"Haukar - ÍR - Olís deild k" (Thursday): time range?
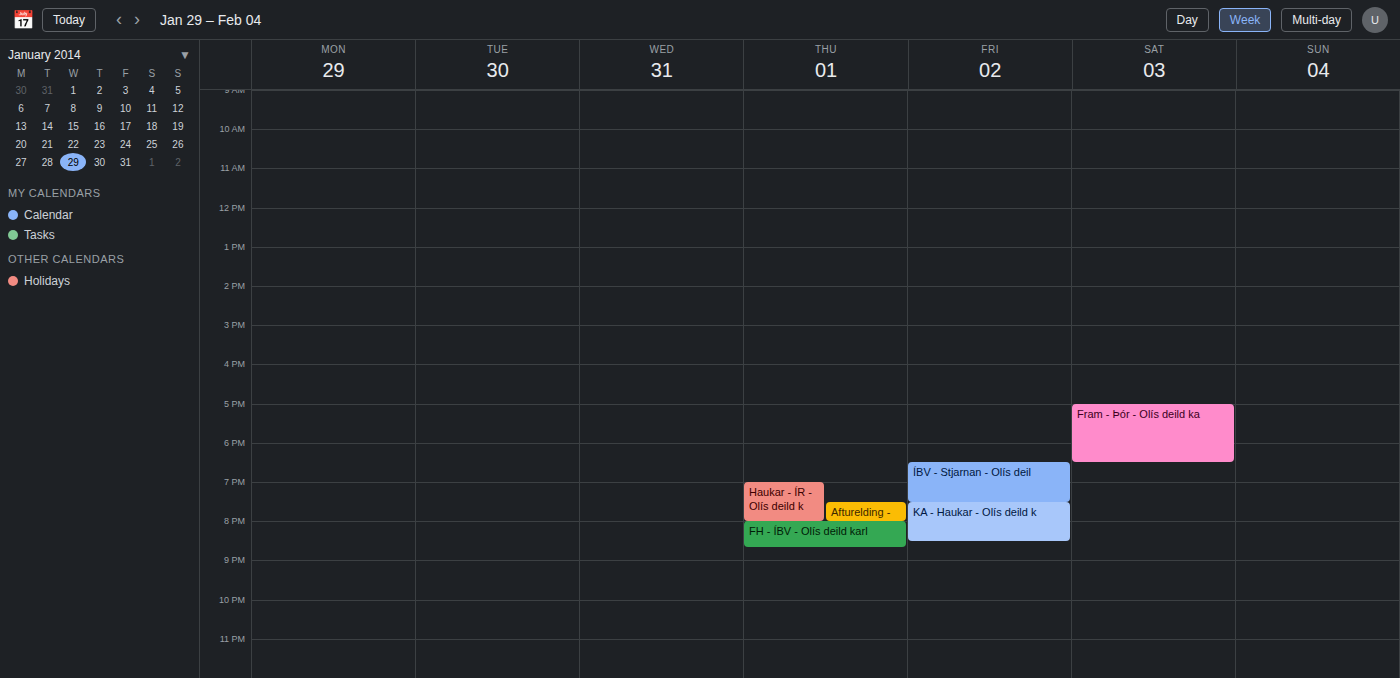
19:00 to 20:00